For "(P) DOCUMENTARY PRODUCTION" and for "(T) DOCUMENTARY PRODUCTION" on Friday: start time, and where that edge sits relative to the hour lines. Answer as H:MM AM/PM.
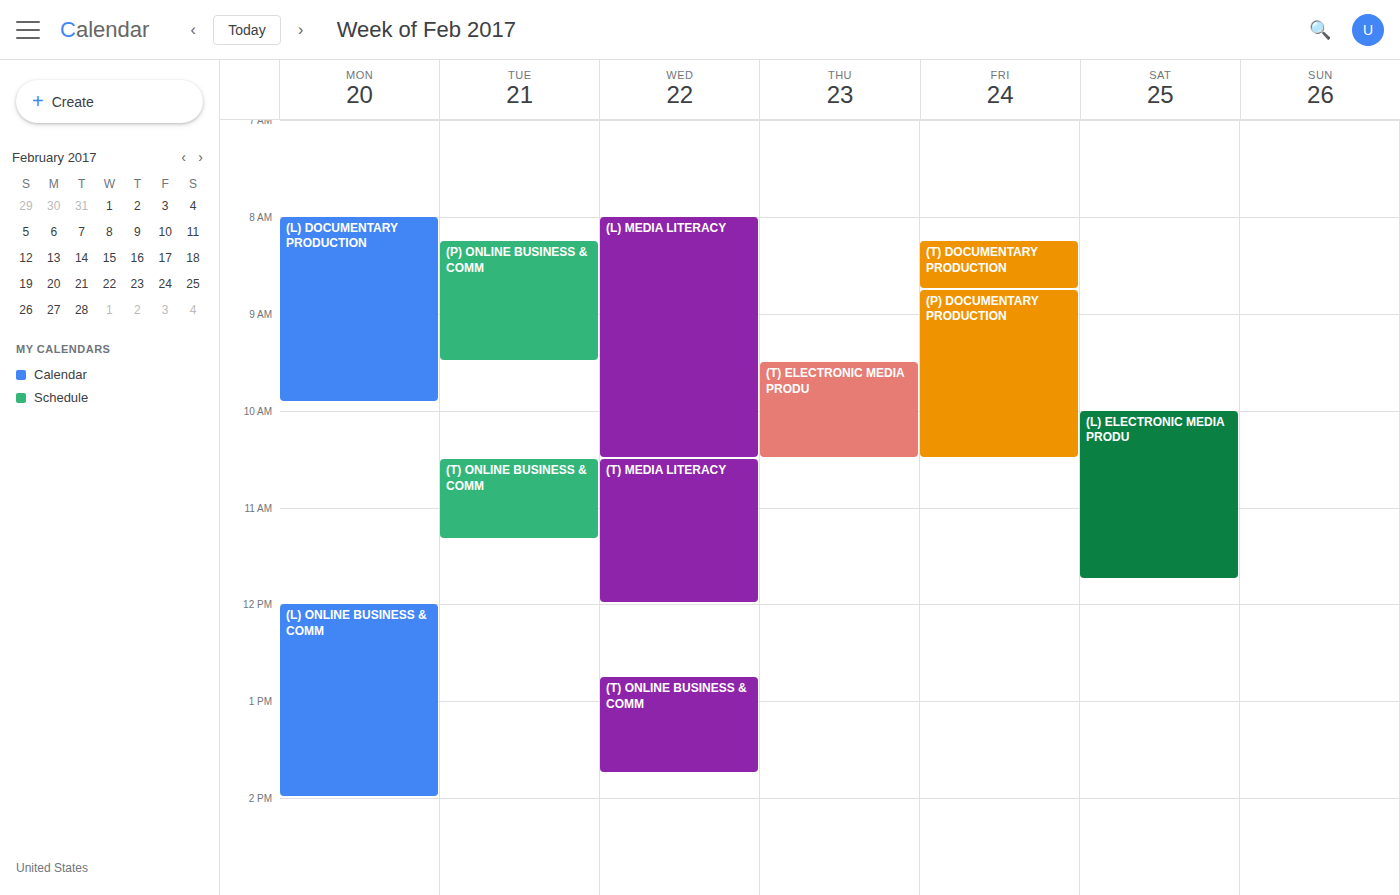
"(P) DOCUMENTARY PRODUCTION": 8:45 AM, neither: three quarters of the way from the 8 AM line to the 9 AM line. "(T) DOCUMENTARY PRODUCTION": 8:15 AM, neither: a quarter of the way from the 8 AM line to the 9 AM line.